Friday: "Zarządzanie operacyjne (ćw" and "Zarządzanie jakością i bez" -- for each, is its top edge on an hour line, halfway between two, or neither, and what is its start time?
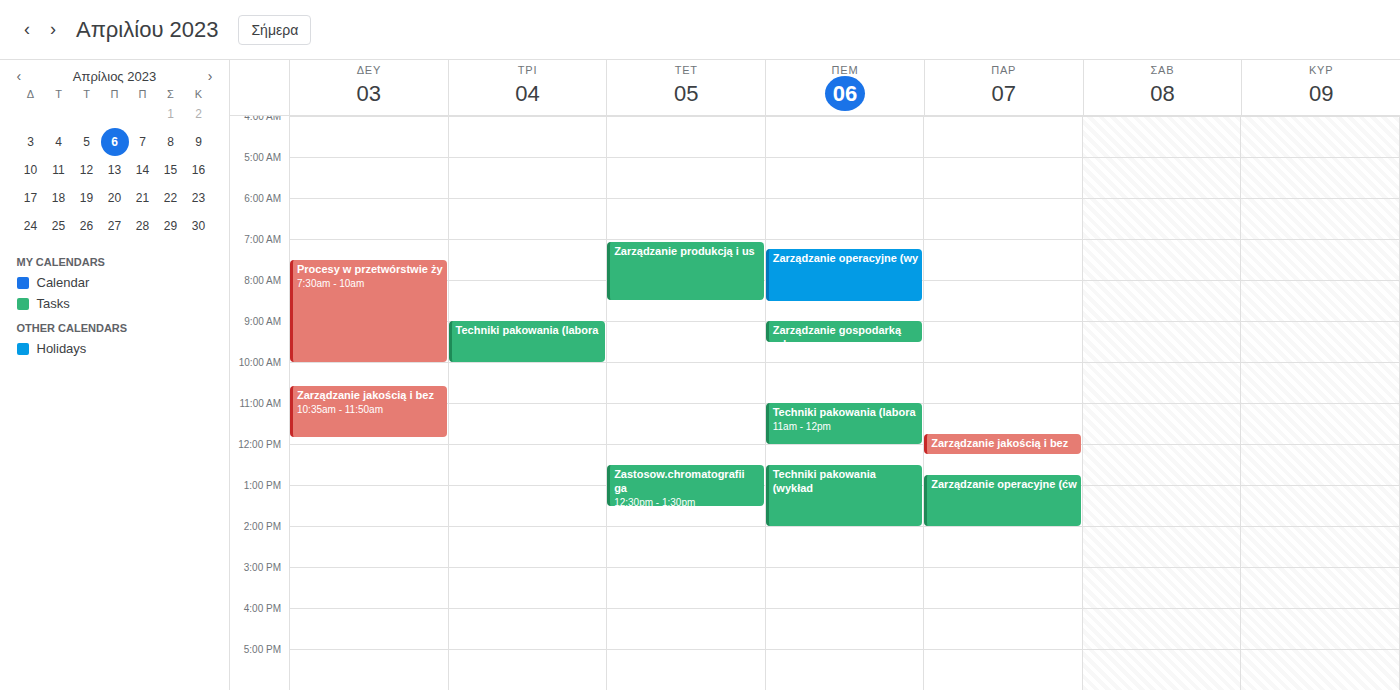
"Zarządzanie operacyjne (ćw": 12:45 PM, neither: three quarters of the way from the 12 PM line to the 1 PM line. "Zarządzanie jakością i bez": 11:45 AM, neither: three quarters of the way from the 11 AM line to the 12 PM line.